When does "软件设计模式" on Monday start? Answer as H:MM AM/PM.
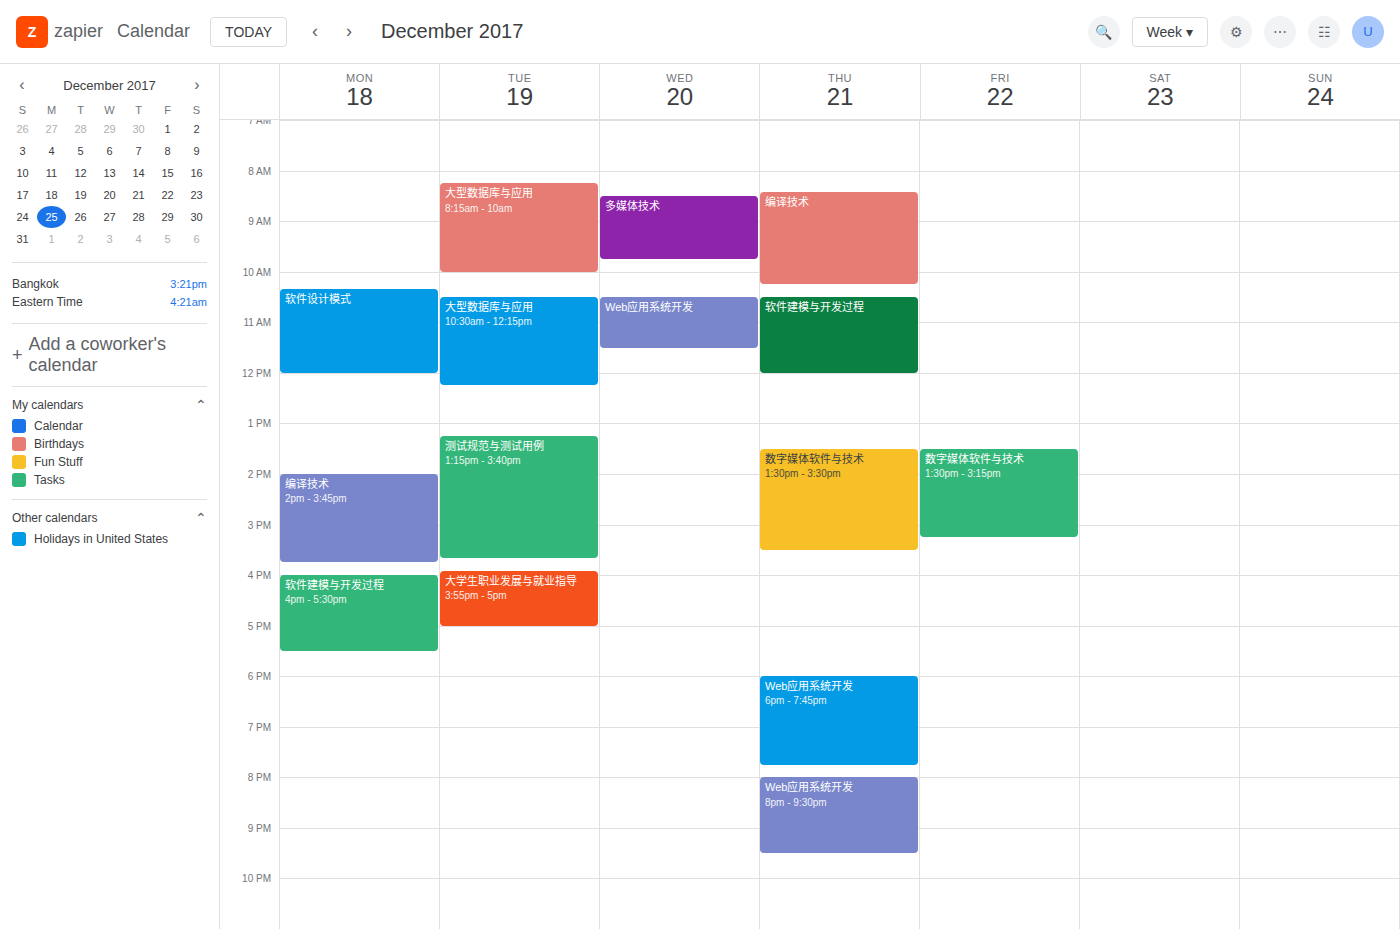
10:20 AM